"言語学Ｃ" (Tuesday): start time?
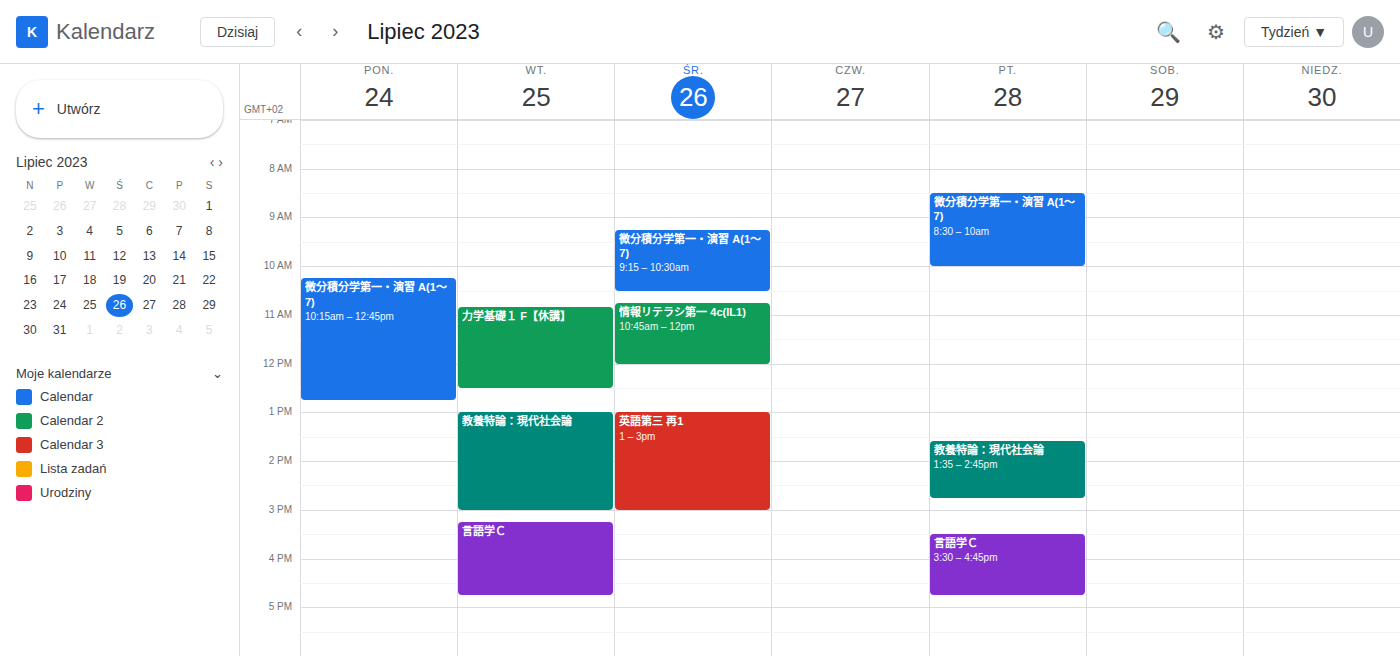
15:15